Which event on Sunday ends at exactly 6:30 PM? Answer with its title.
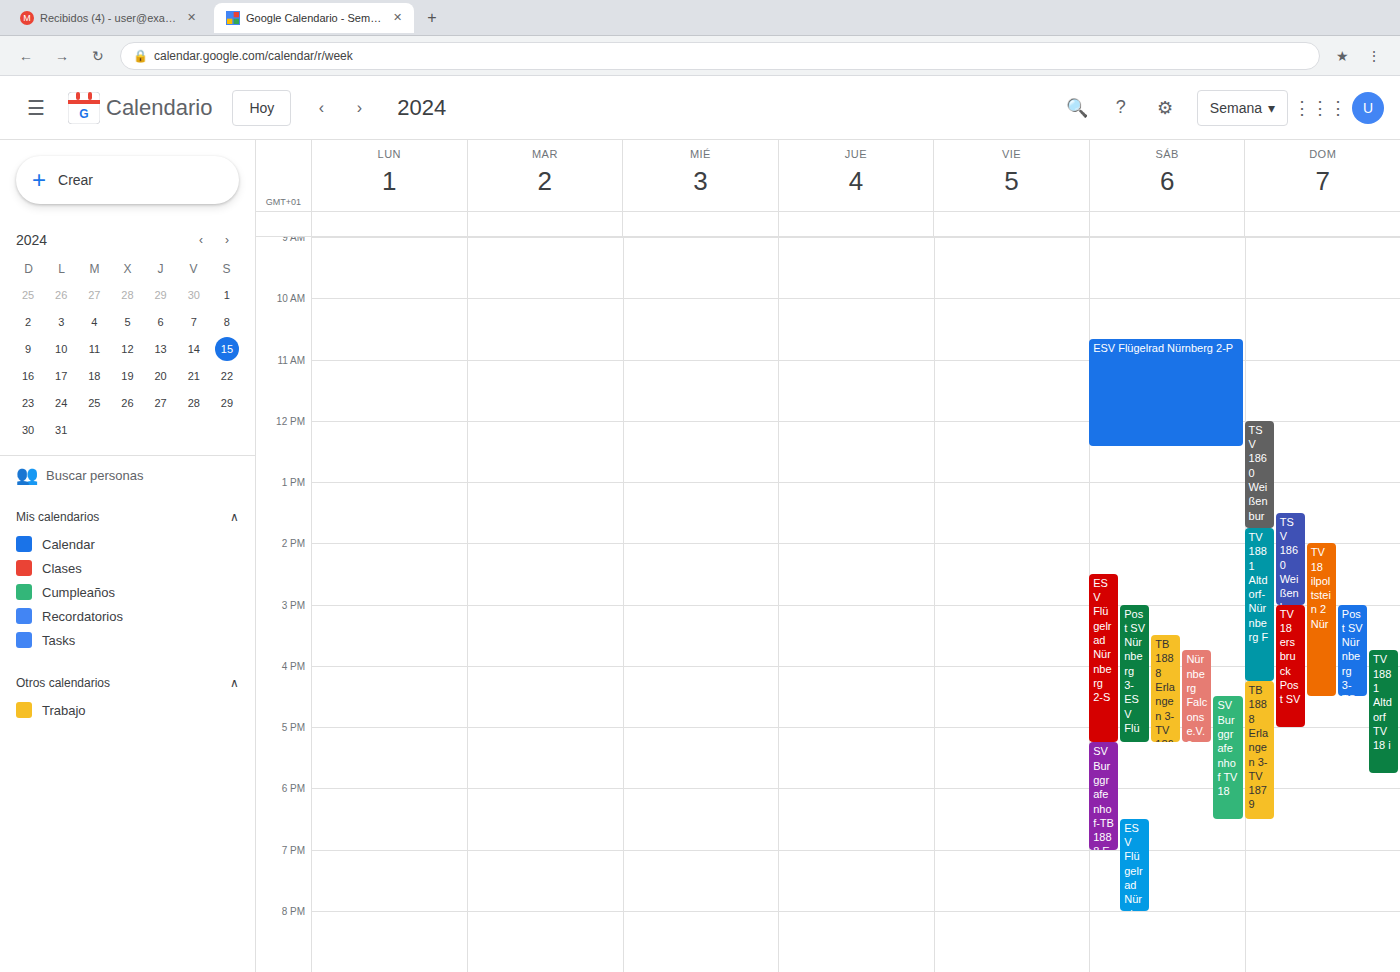
"TB 1888 Erlangen 3-TV 1879"